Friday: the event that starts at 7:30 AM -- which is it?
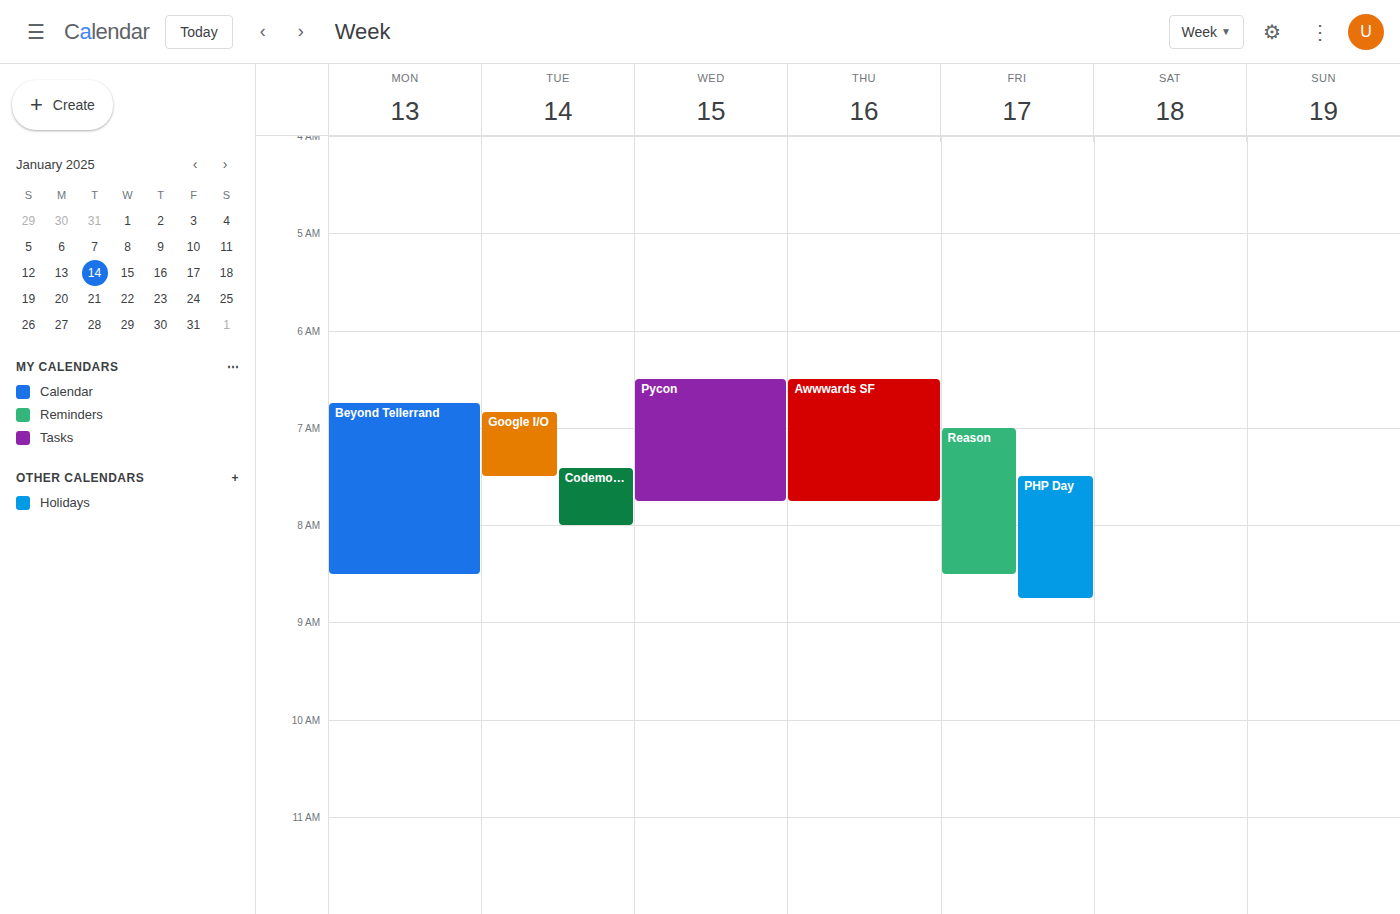
"PHP Day"